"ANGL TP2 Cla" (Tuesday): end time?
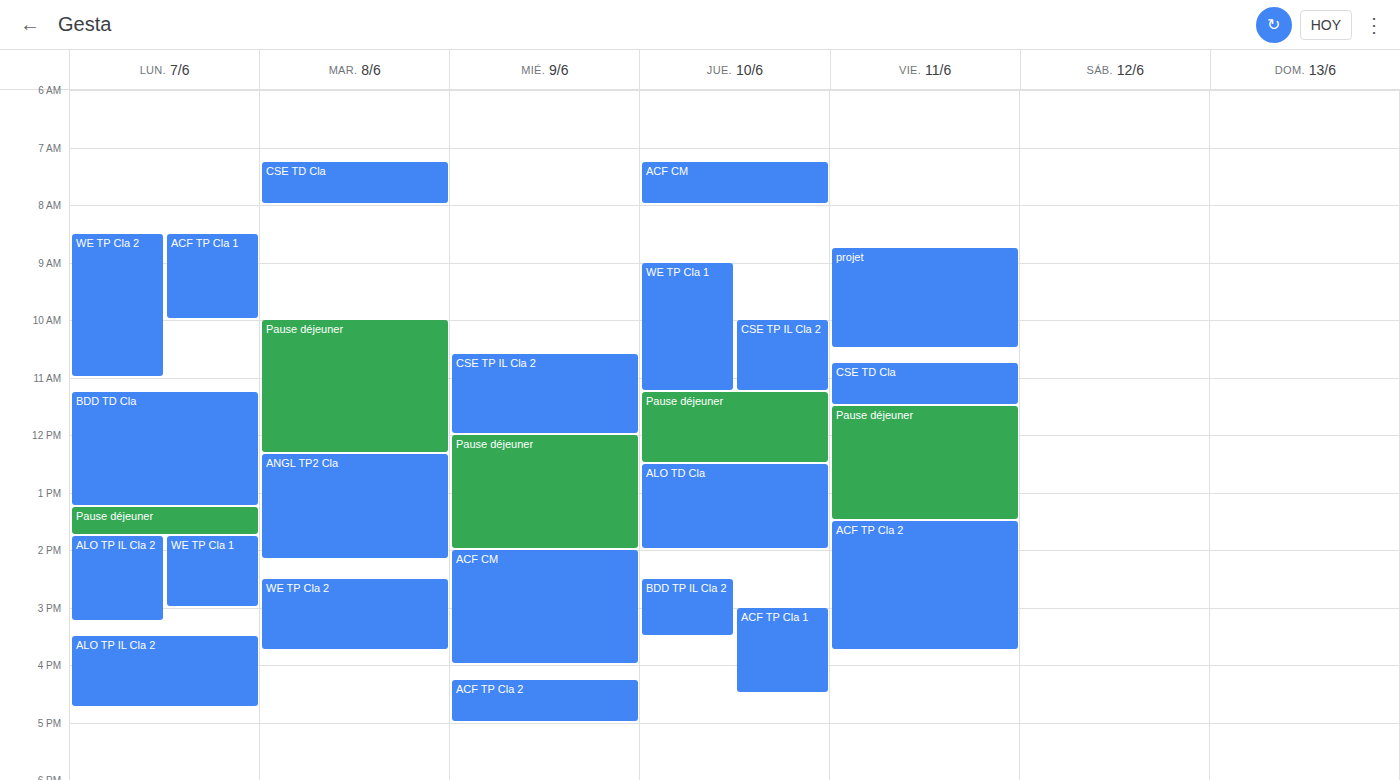
2:10 PM